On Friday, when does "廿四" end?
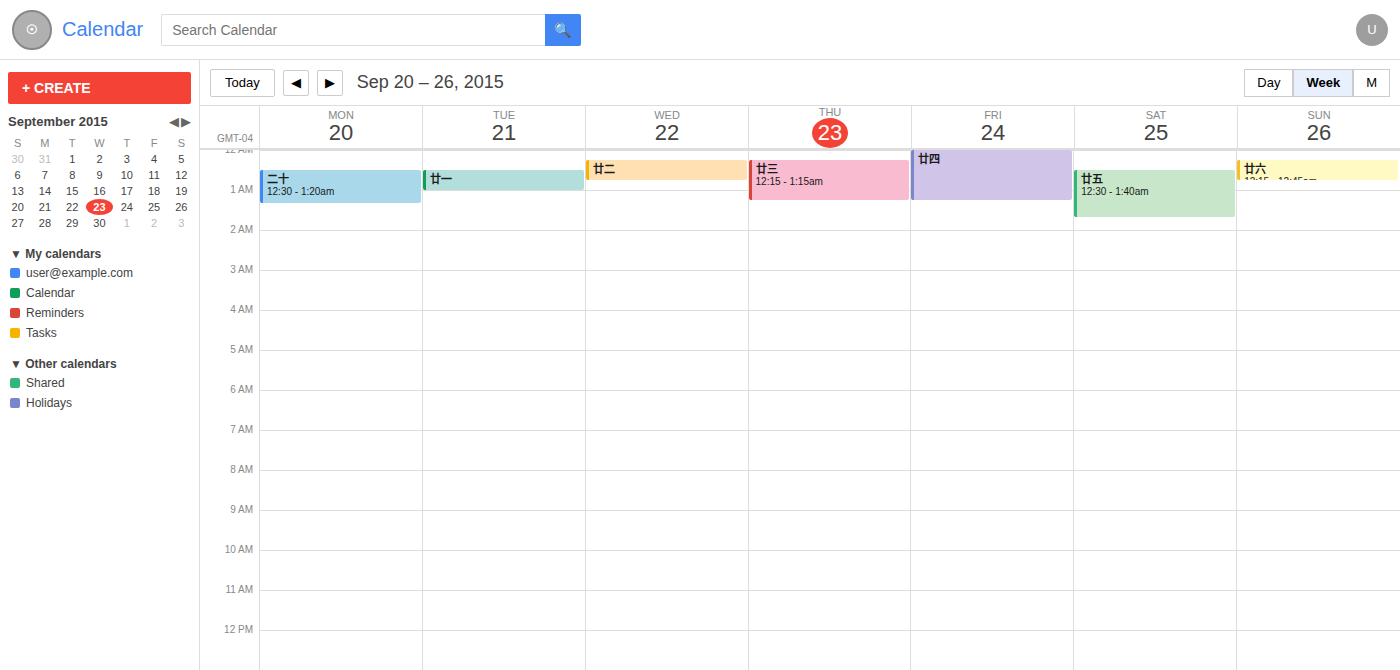
1:15 AM